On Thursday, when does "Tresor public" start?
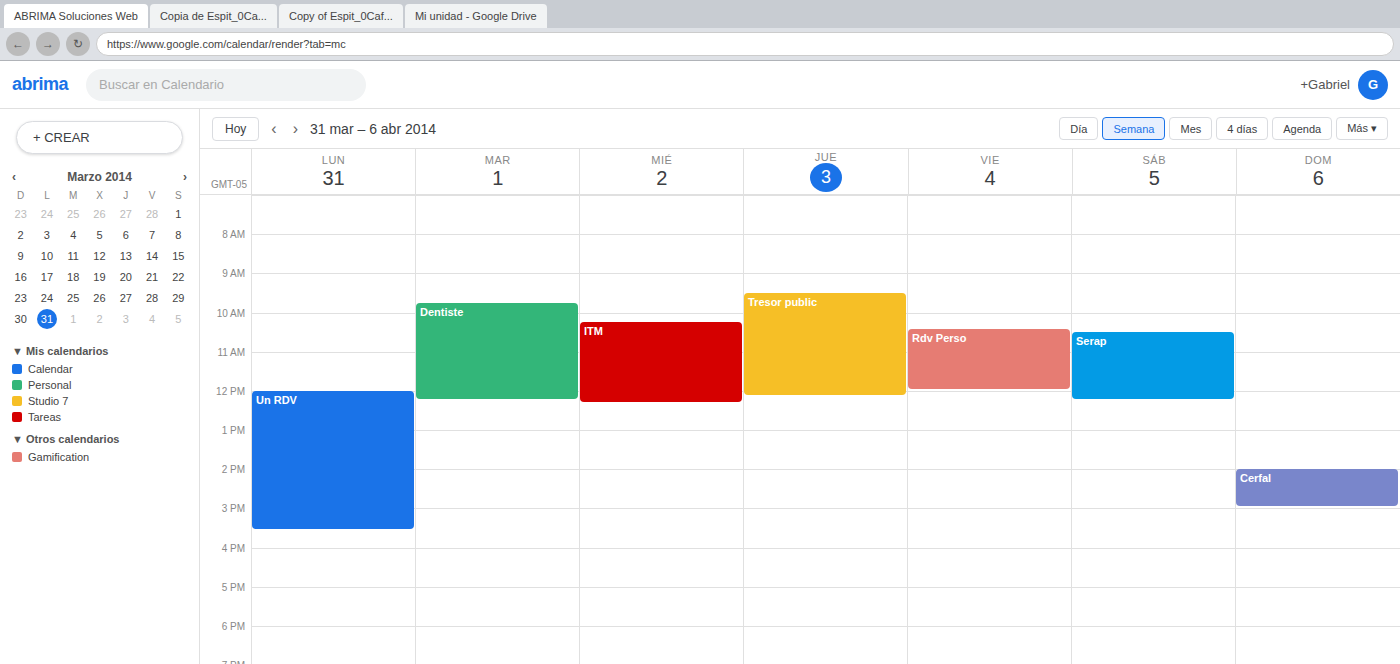
9:30 AM